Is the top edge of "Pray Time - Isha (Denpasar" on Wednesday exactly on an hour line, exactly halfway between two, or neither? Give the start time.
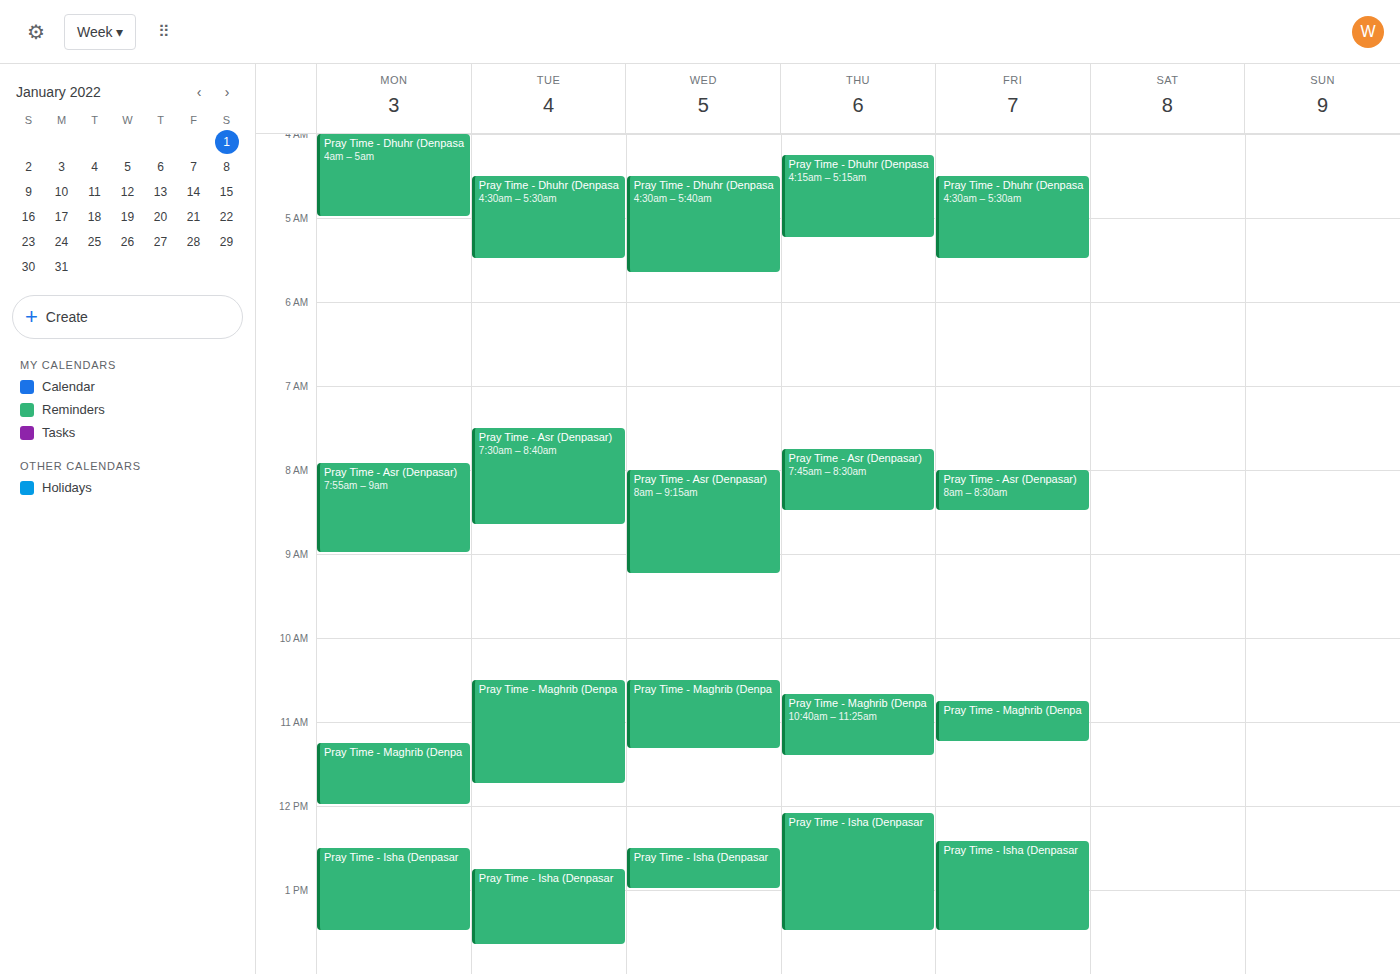
12:30 PM -- halfway between the 12 PM and 1 PM lines.